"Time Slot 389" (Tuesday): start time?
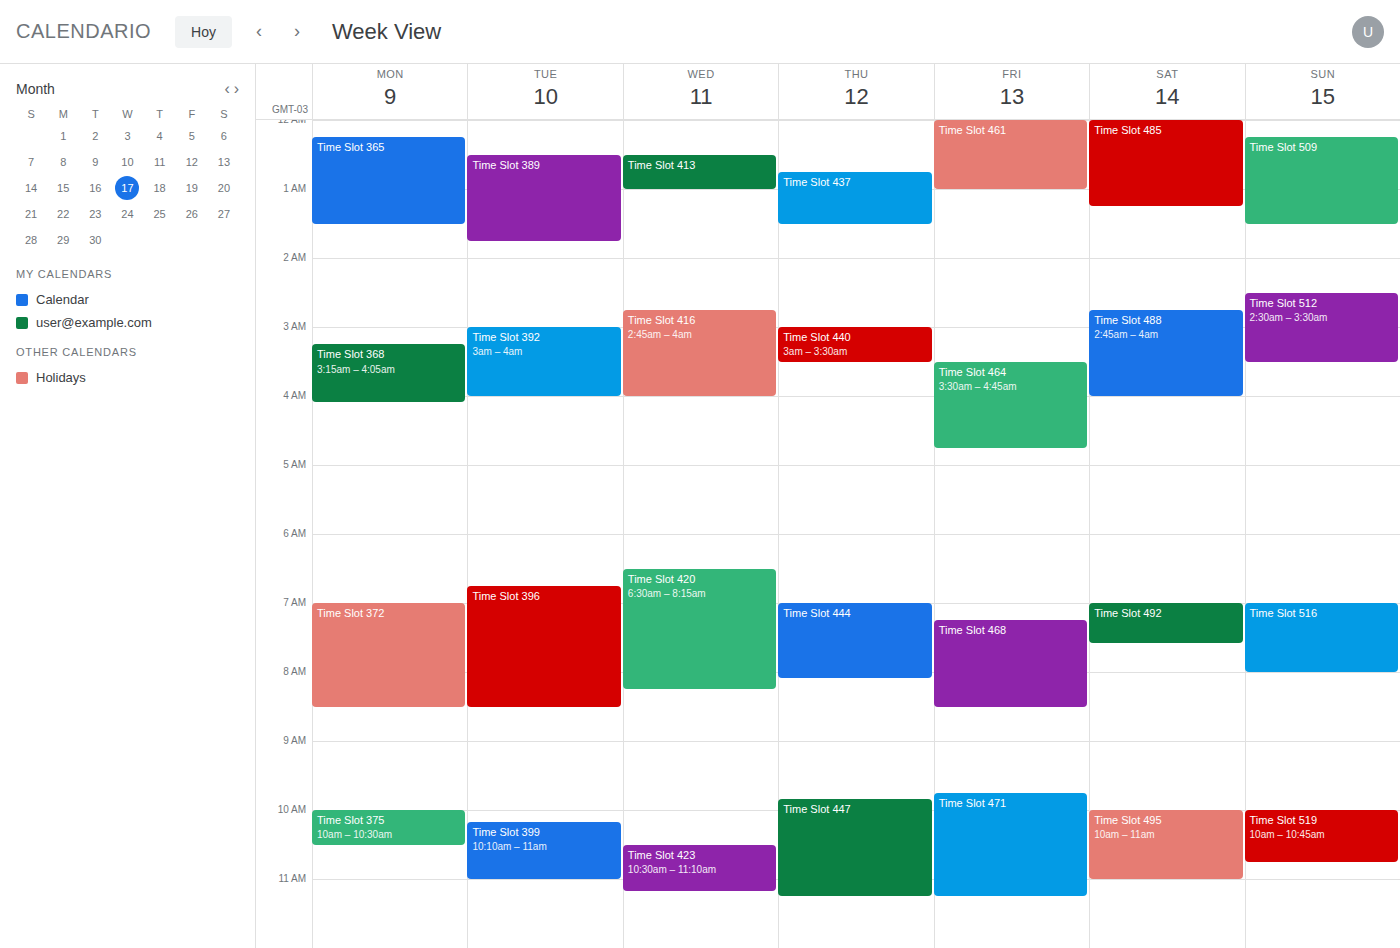
00:30